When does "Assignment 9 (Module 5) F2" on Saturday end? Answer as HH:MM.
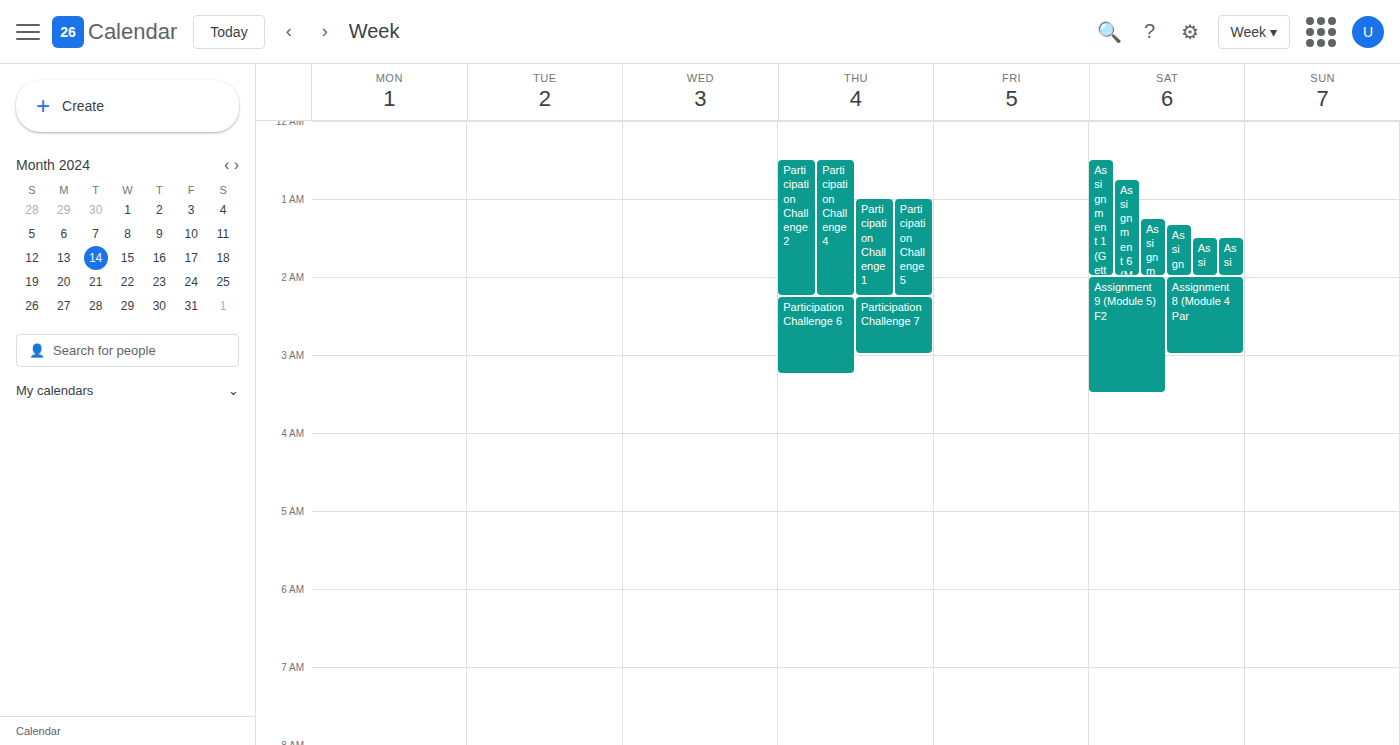
03:30